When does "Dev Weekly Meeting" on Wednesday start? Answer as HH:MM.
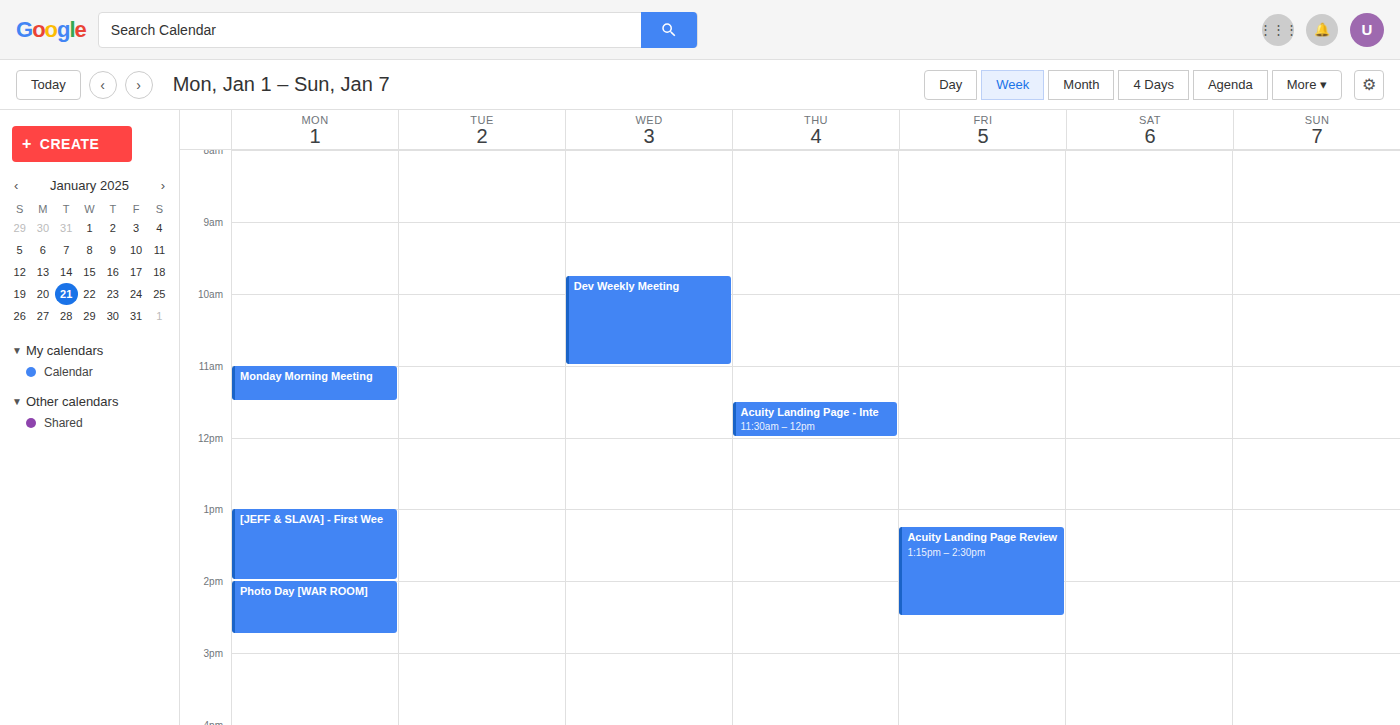
09:45